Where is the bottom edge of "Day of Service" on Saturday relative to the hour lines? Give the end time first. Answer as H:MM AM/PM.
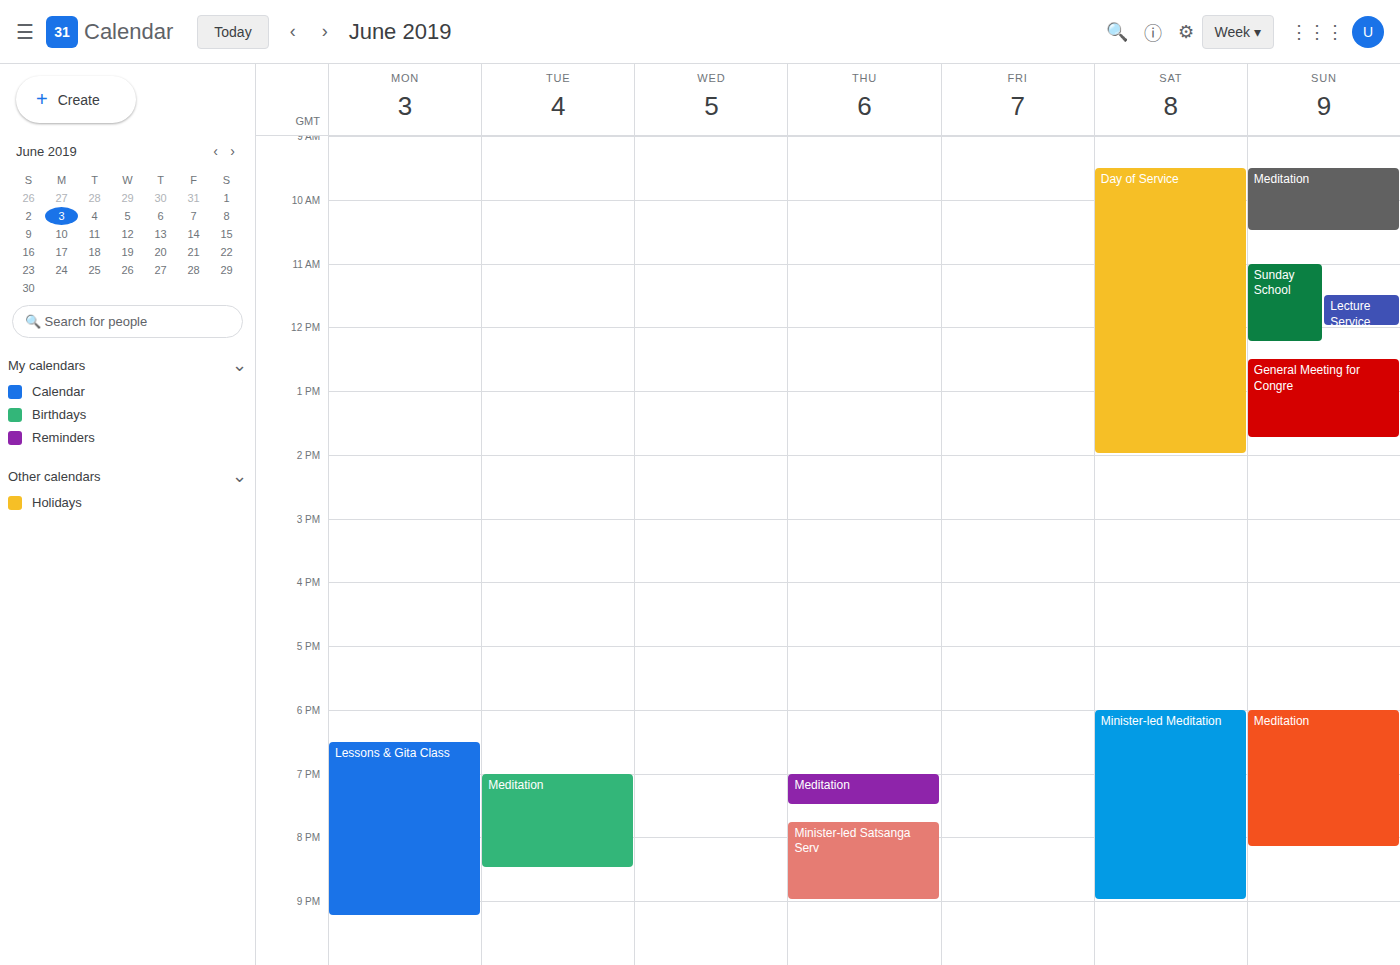
2:00 PM -- exactly on the 2 PM line.